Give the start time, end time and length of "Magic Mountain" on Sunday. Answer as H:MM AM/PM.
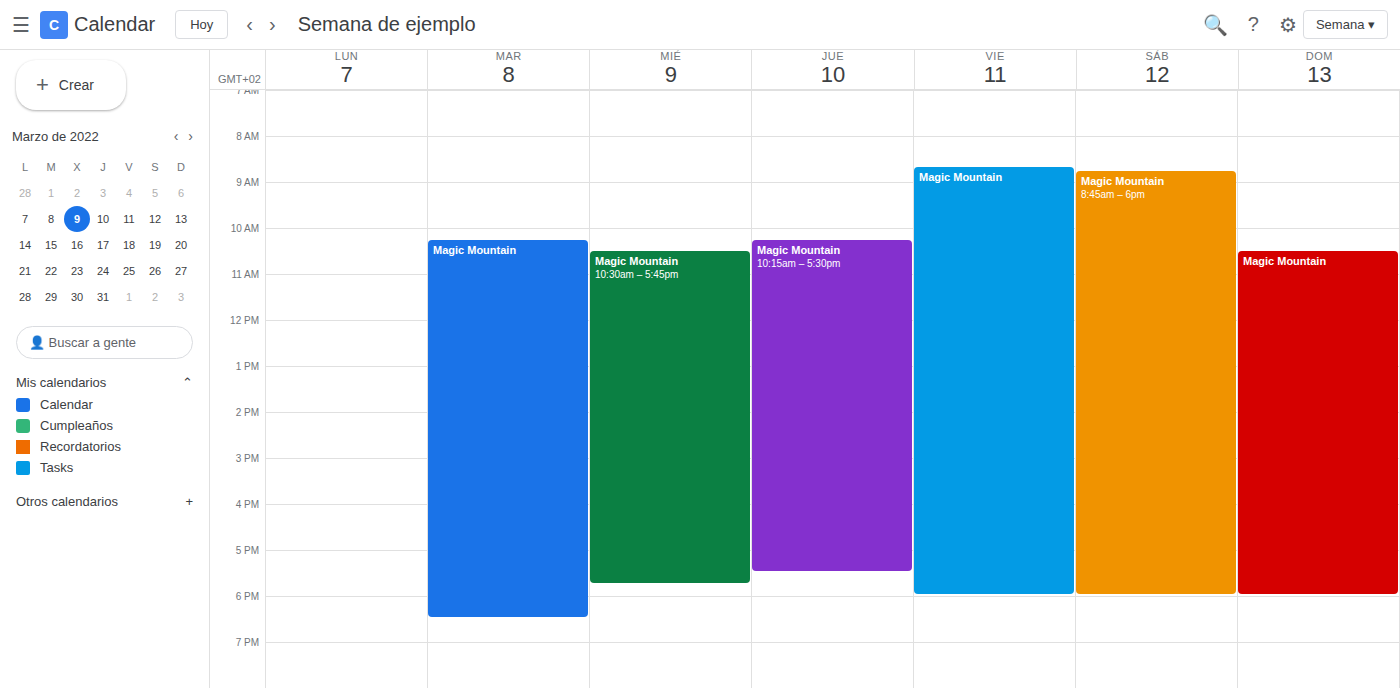
10:30 AM to 6:00 PM, 7 hours 30 minutes